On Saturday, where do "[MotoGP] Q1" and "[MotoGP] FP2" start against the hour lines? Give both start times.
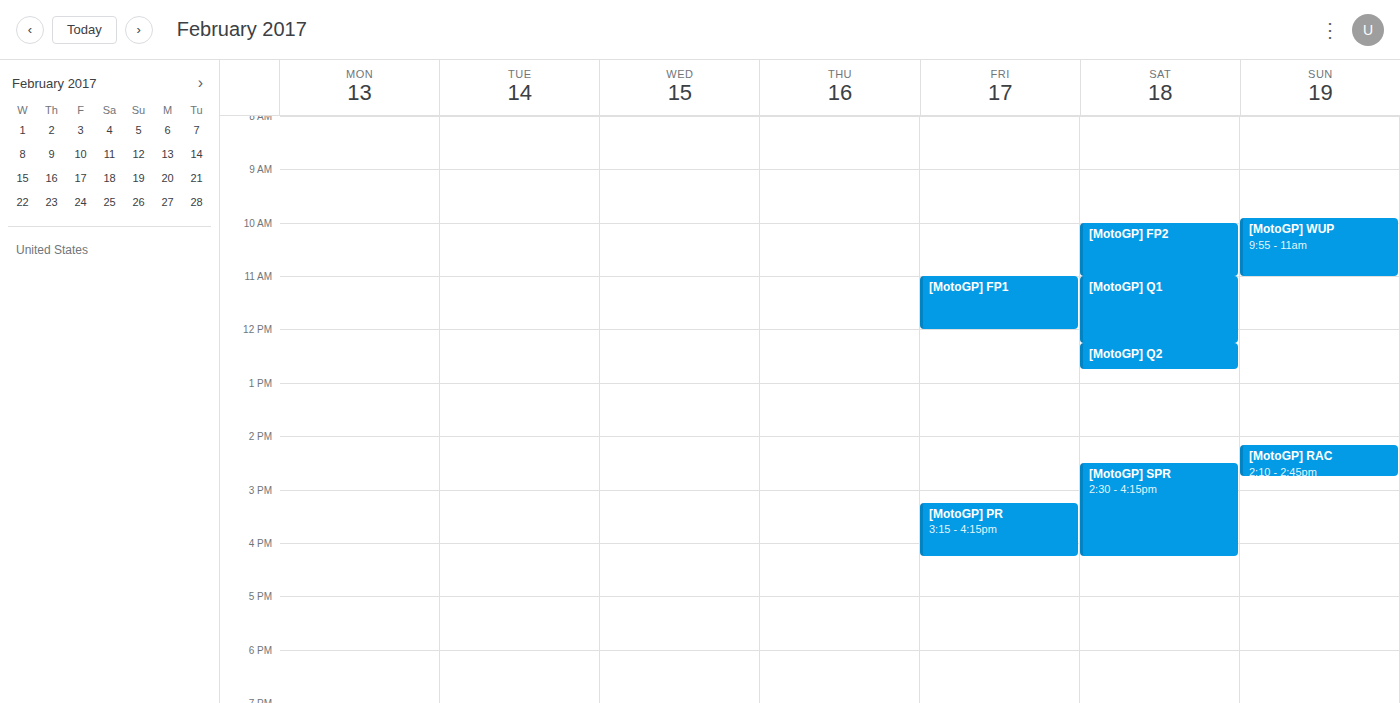
"[MotoGP] Q1": 11:00 AM, exactly on the 11 AM line. "[MotoGP] FP2": 10:00 AM, exactly on the 10 AM line.